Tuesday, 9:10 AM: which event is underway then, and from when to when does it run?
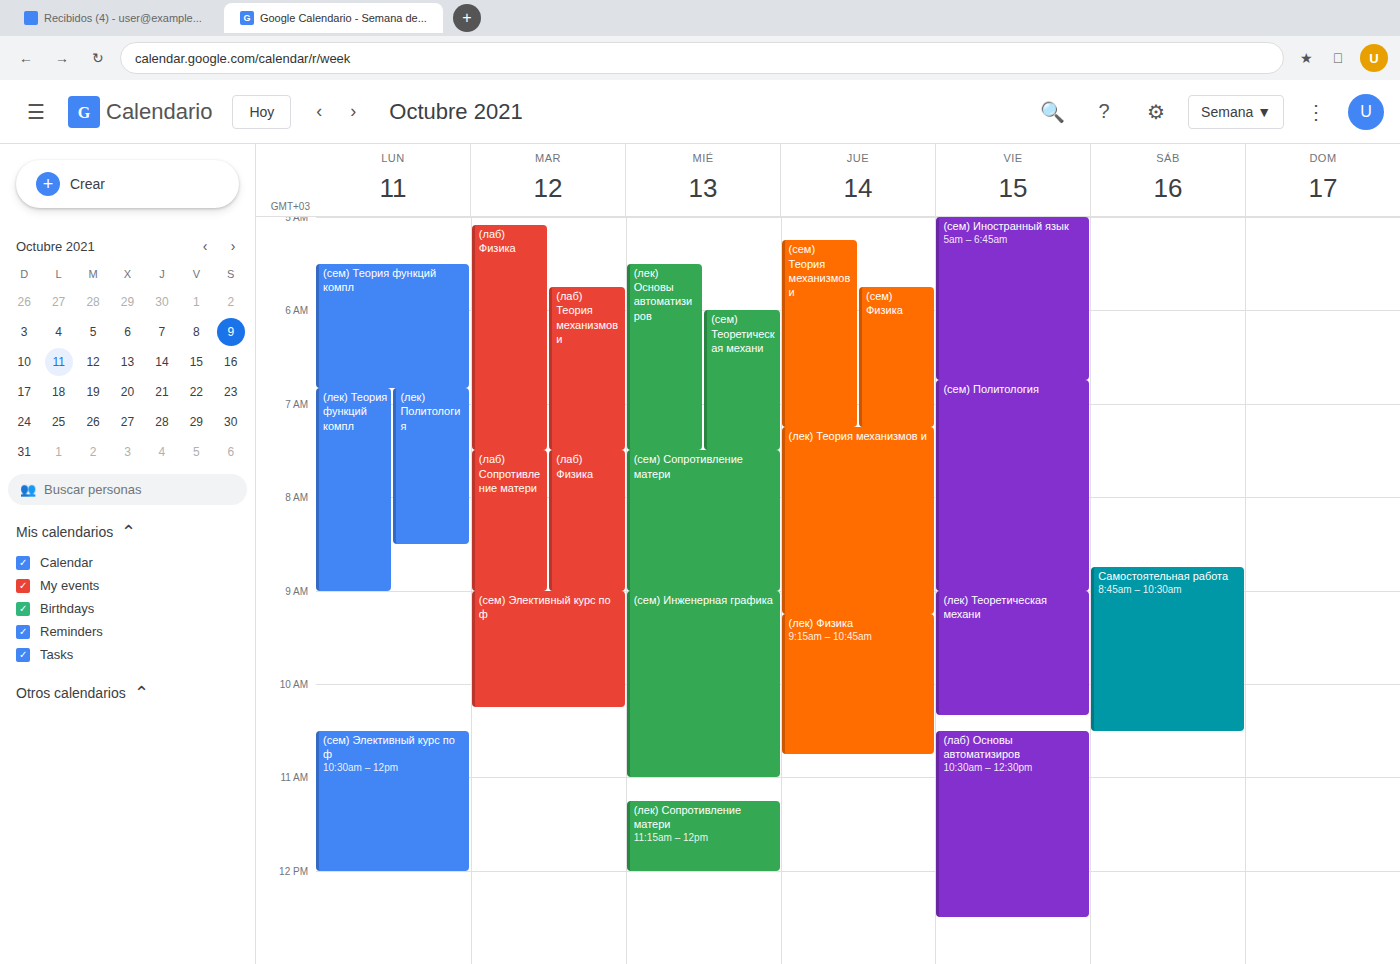
"(сем) Элективный курс по ф", 9:00 AM to 10:15 AM